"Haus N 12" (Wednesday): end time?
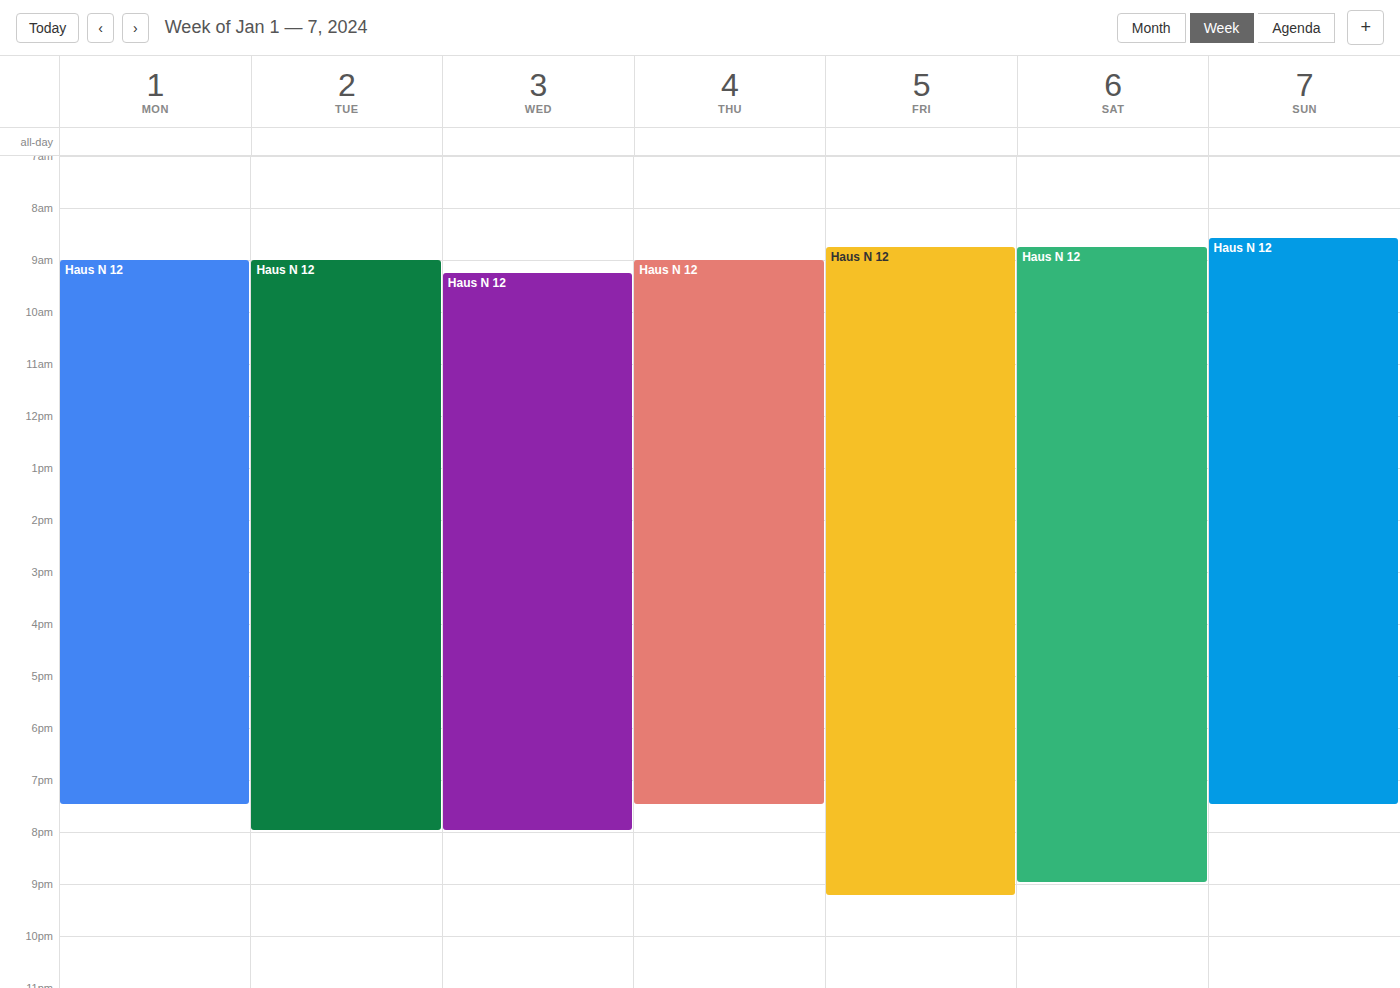
8:00 PM